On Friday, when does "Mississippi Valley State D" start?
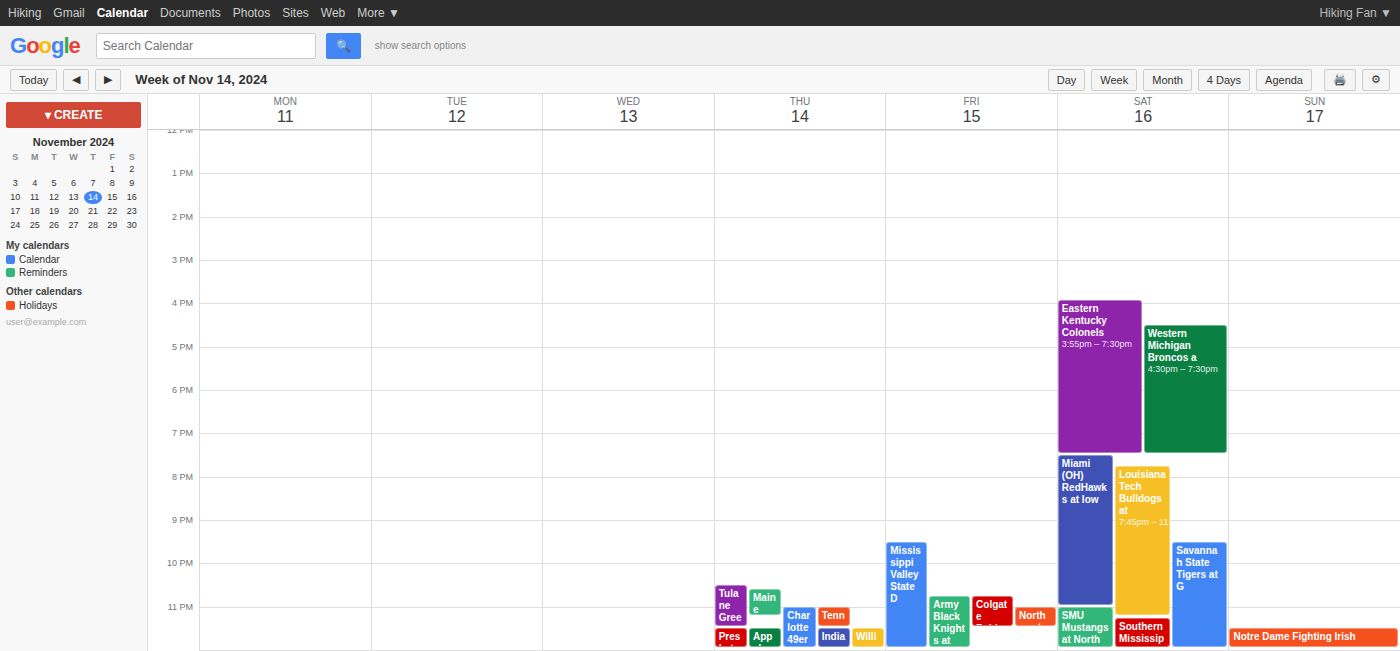
9:30 PM